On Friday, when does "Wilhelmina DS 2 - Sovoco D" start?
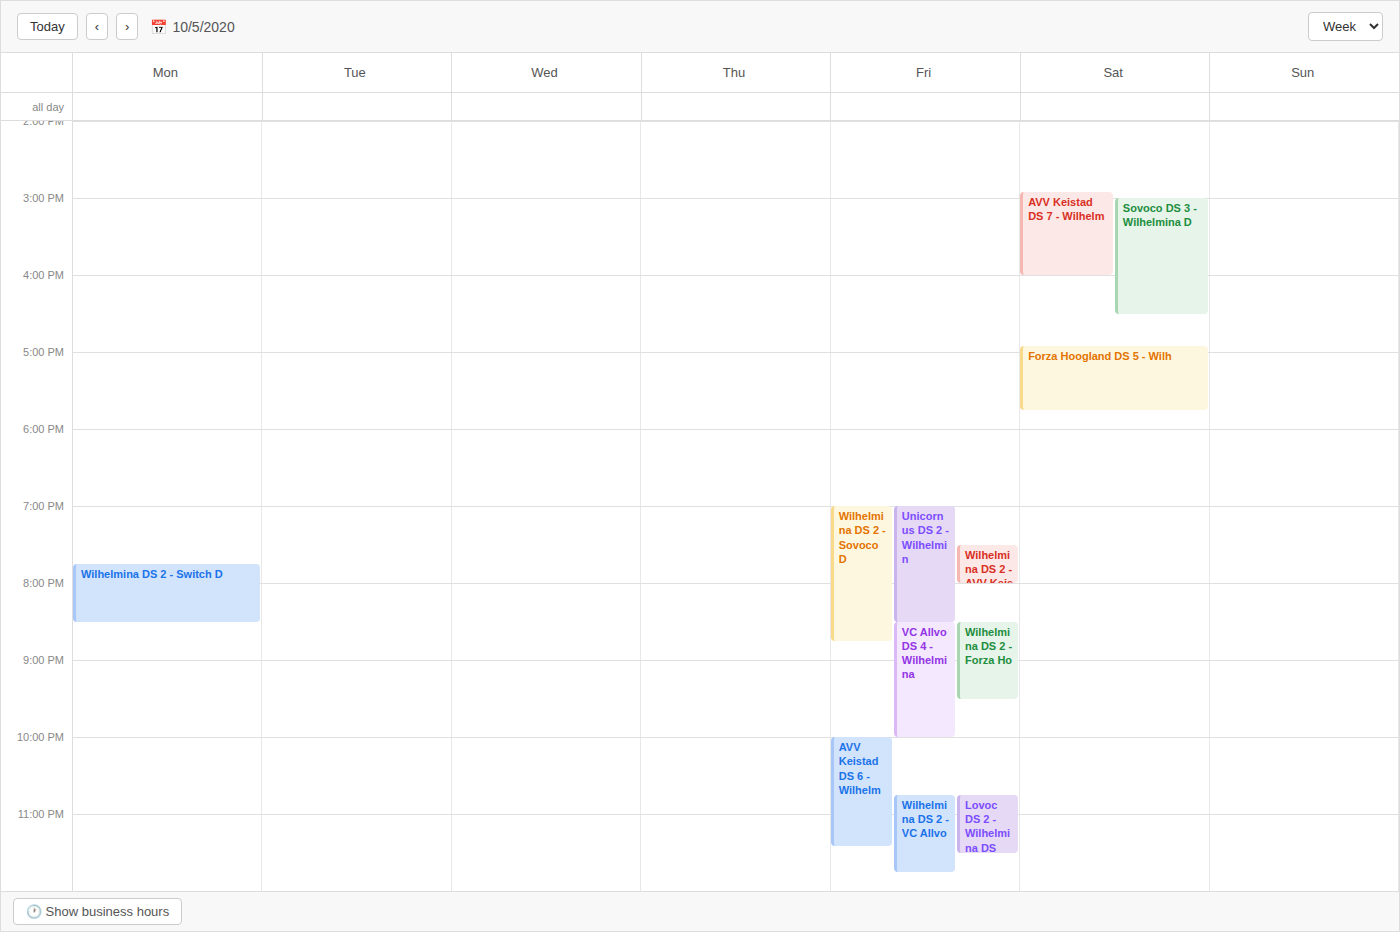
7:00 PM